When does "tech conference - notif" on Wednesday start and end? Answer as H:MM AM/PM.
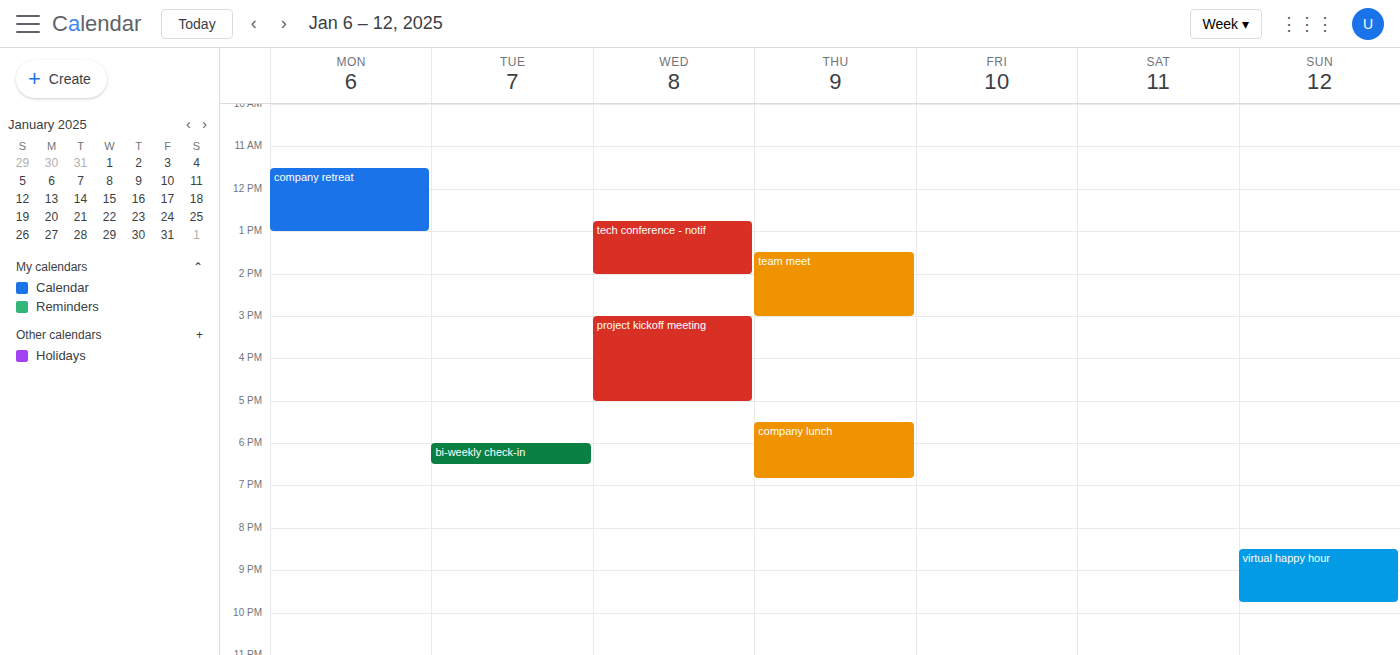
12:45 PM to 2:00 PM